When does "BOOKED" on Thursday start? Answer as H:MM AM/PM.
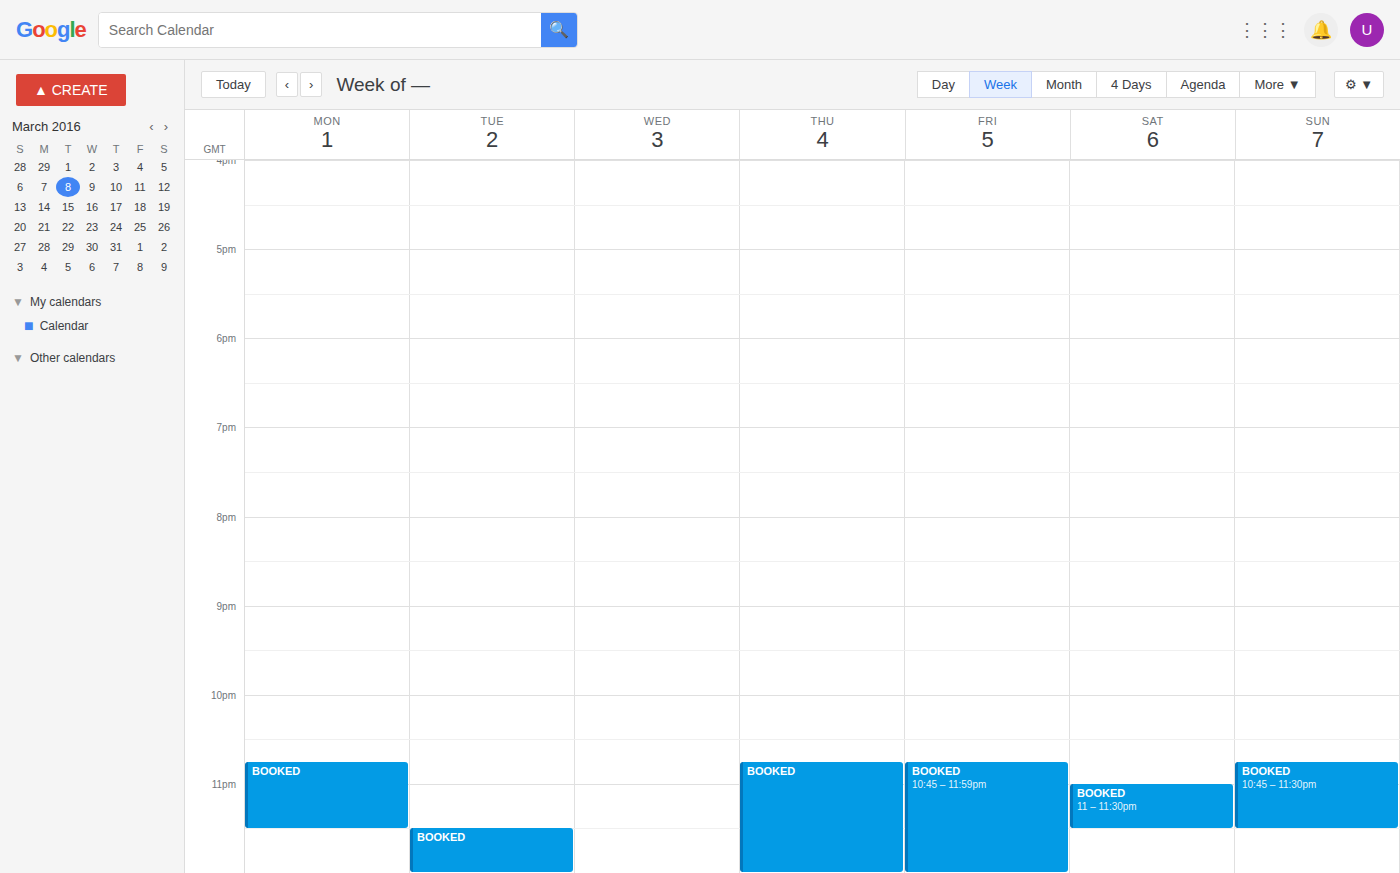
10:45 PM